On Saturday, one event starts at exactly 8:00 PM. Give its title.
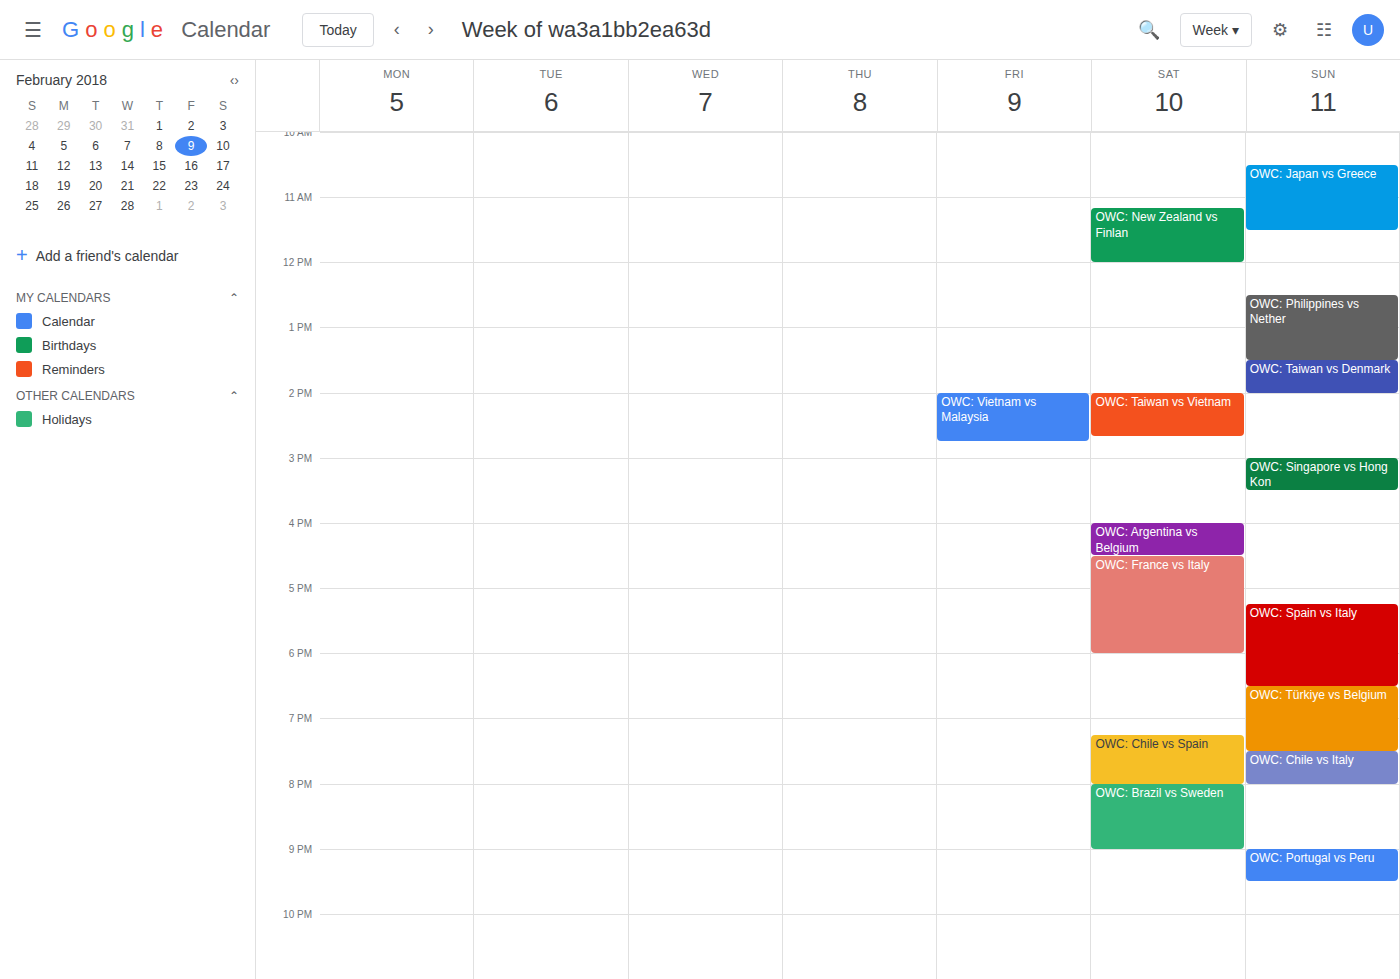
"OWC: Brazil vs Sweden"